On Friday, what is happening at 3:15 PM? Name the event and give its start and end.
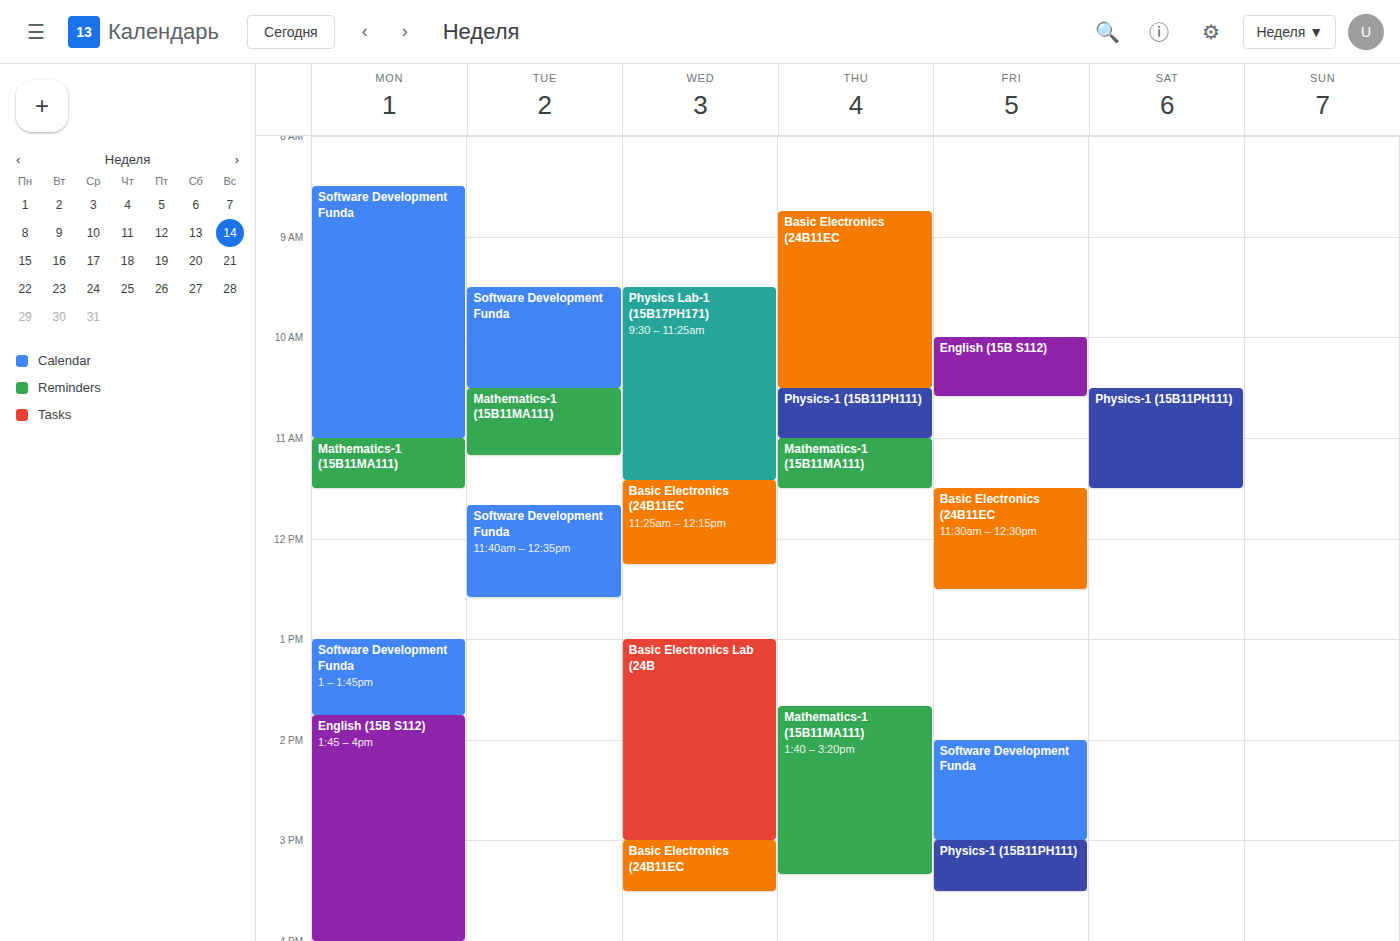
"Physics-1 (15B11PH111)", 3:00 PM to 3:30 PM